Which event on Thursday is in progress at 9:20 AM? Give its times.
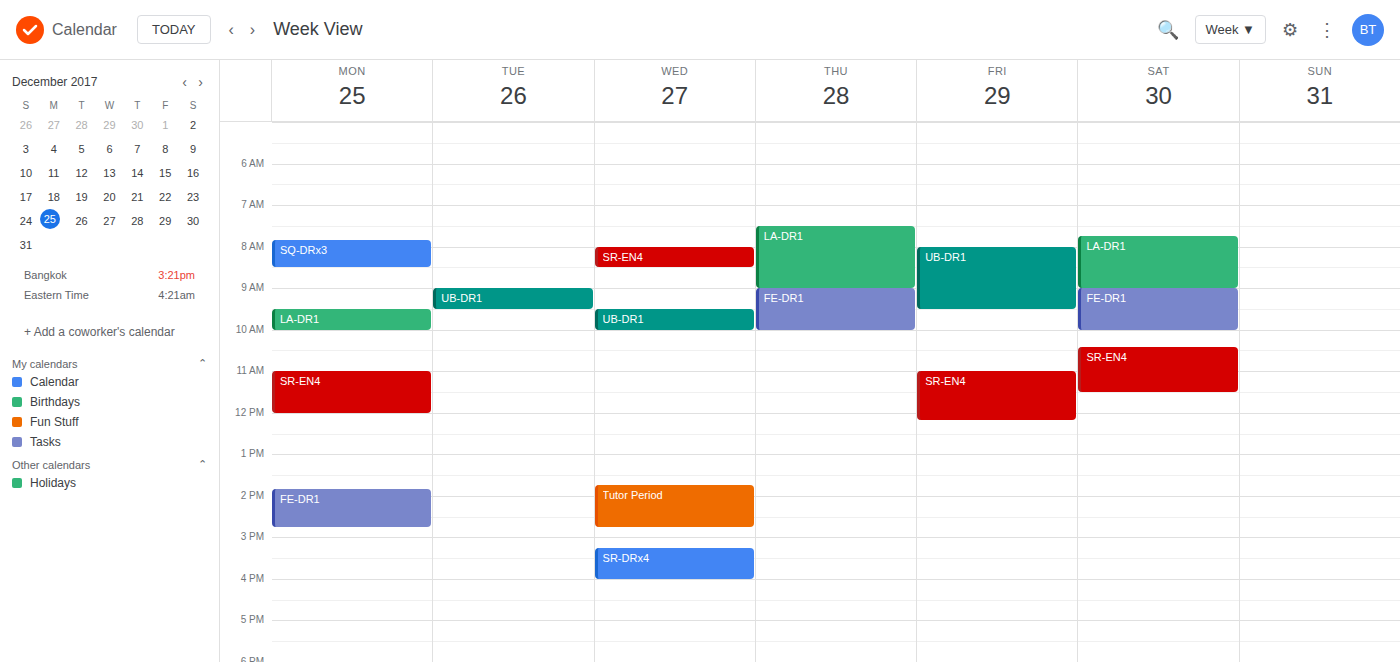
"FE-DR1", 9:00 AM to 10:00 AM